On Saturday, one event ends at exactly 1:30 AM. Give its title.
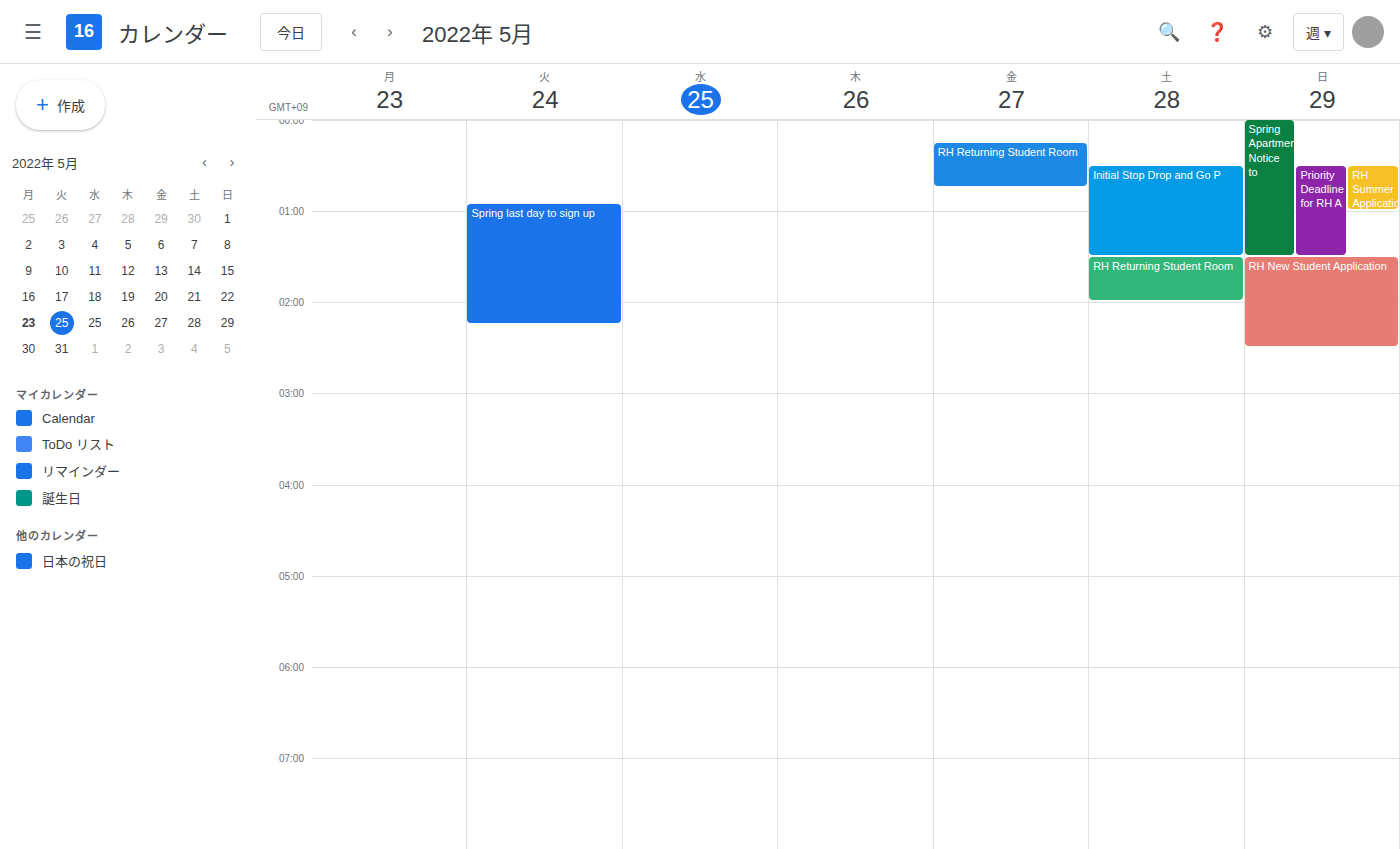
"Initial Stop Drop and Go P"